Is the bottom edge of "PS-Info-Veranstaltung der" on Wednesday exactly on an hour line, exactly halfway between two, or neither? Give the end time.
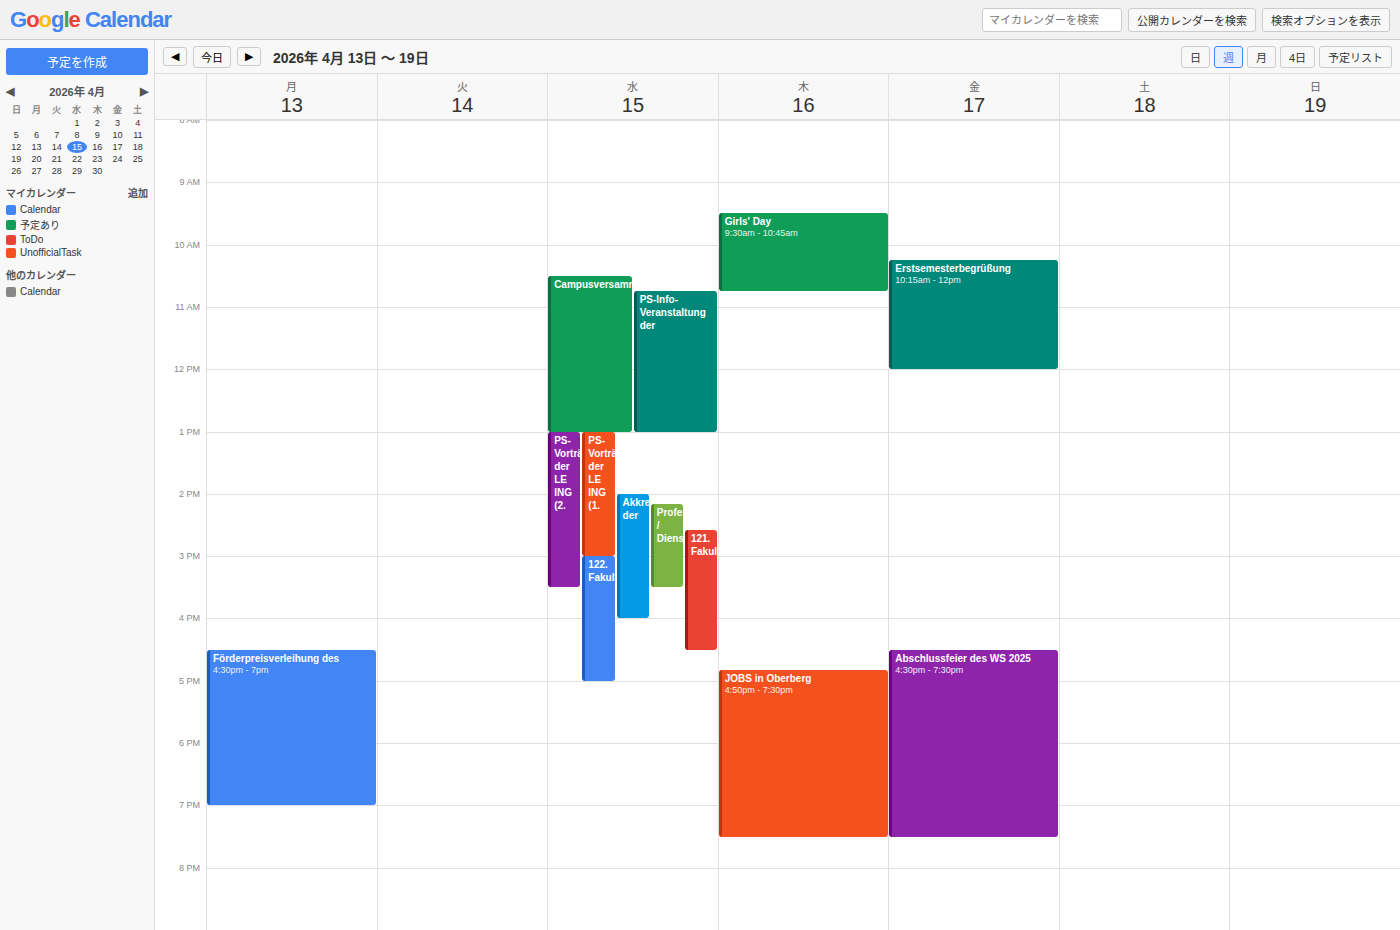
1:00 PM -- exactly on the 1 PM line.